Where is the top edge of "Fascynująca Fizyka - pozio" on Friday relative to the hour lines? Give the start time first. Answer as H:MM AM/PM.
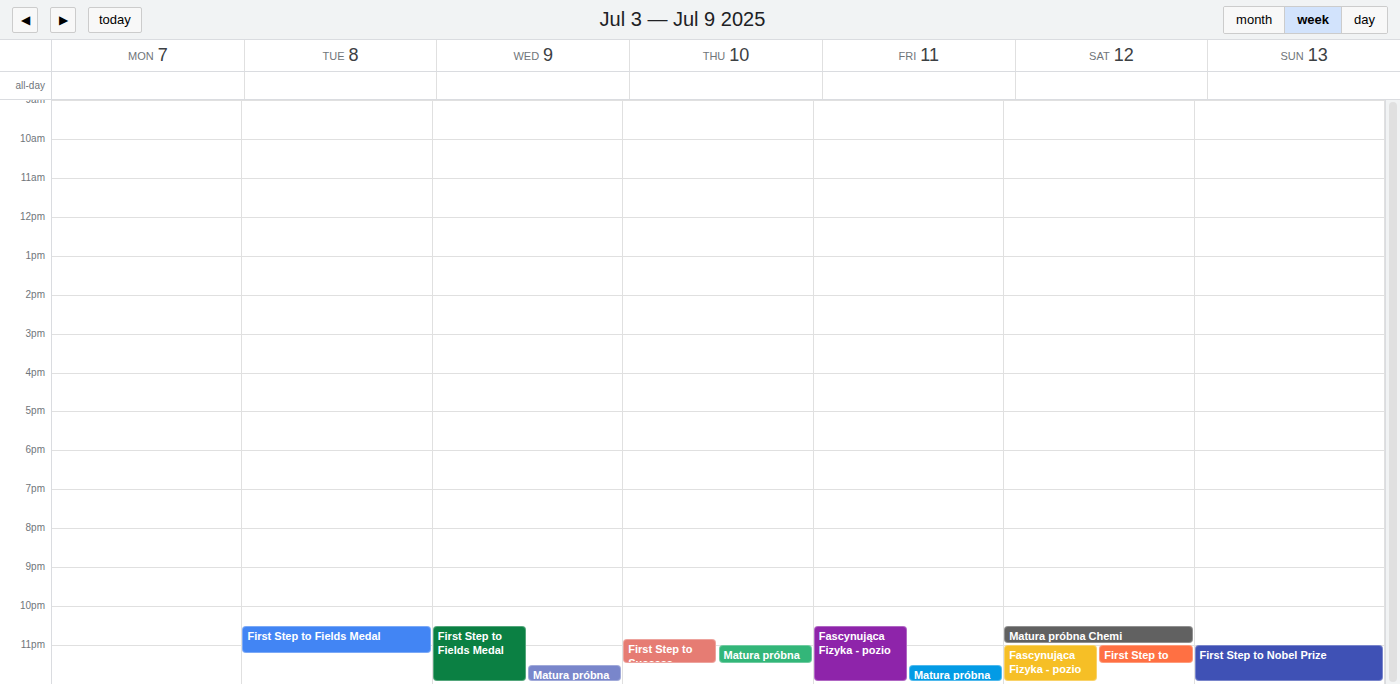
10:30 PM -- halfway between the 10 PM and 11 PM lines.